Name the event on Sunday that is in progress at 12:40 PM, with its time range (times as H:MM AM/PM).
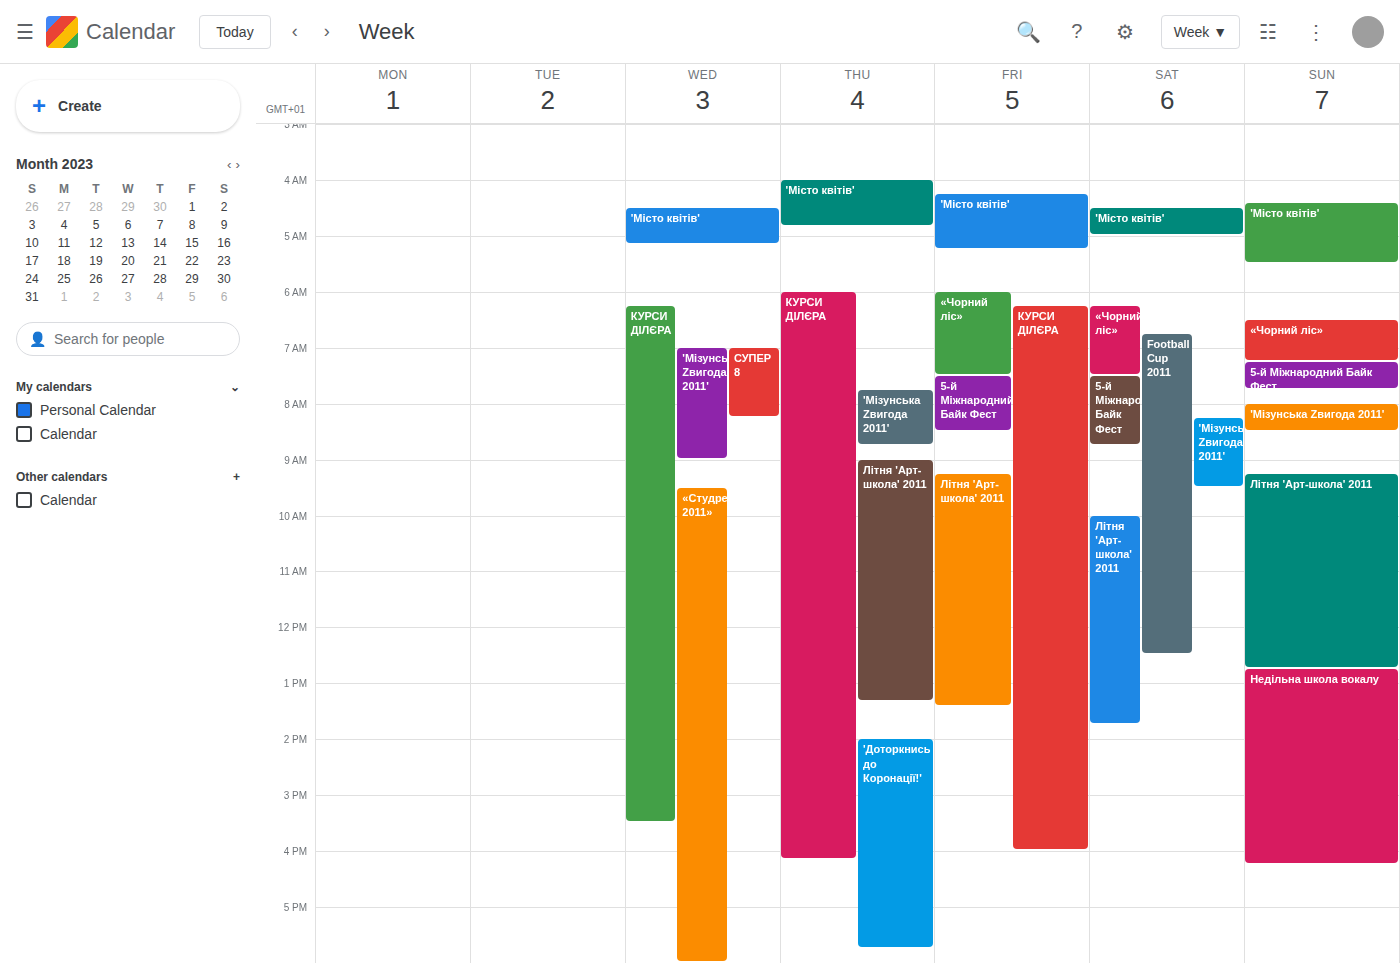
"Літня 'Арт-школа' 2011", 9:15 AM to 12:45 PM